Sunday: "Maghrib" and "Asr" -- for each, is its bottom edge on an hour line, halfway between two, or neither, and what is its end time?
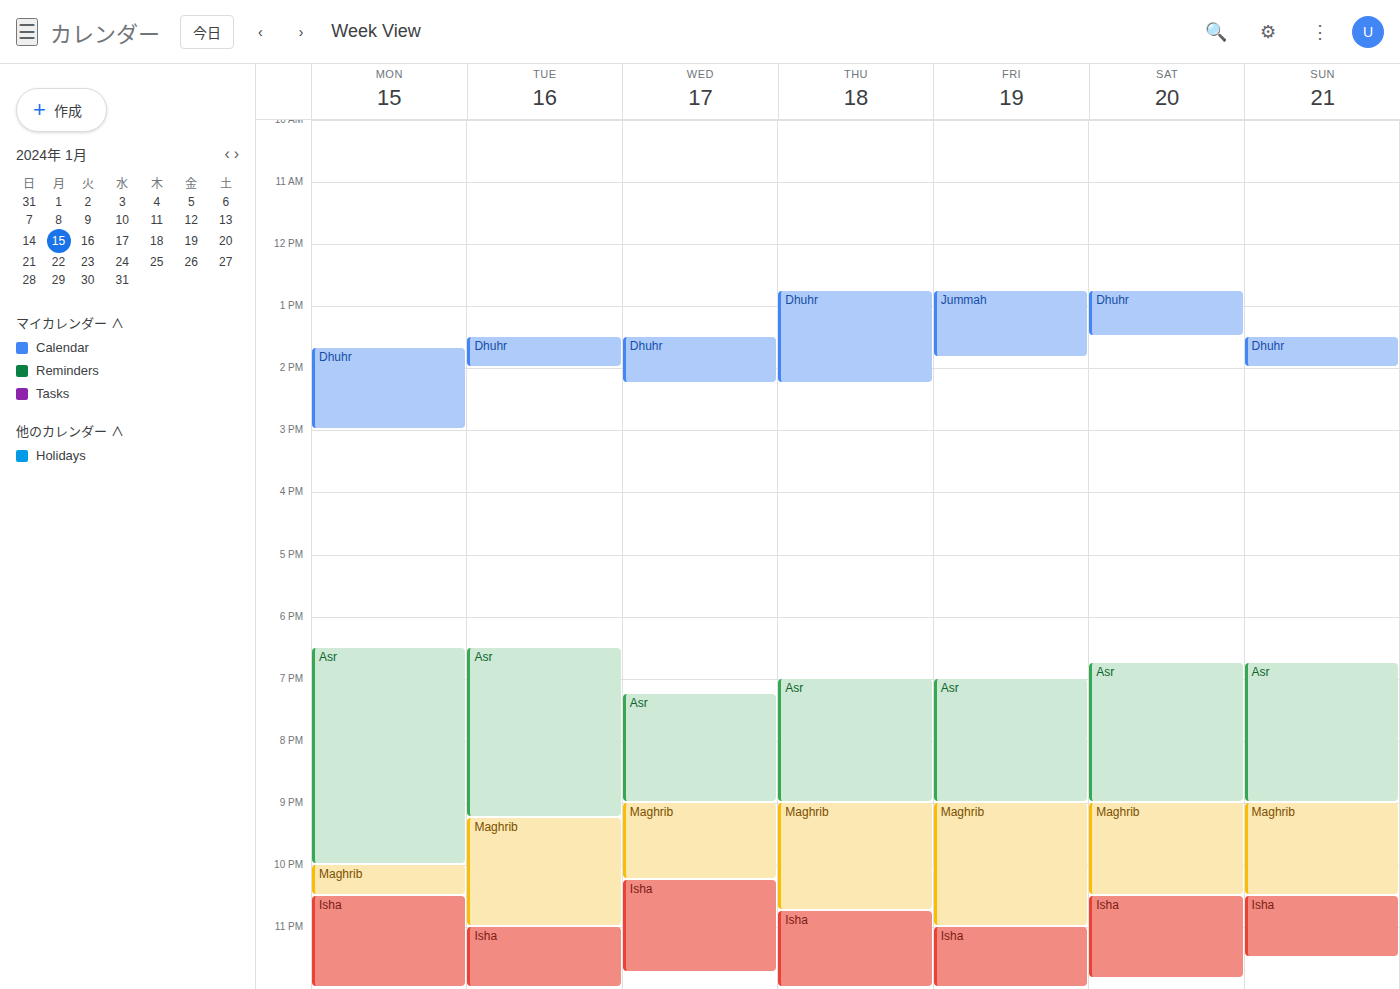
"Maghrib": 10:30 PM, halfway between the 10 PM and 11 PM lines. "Asr": 9:00 PM, exactly on the 9 PM line.